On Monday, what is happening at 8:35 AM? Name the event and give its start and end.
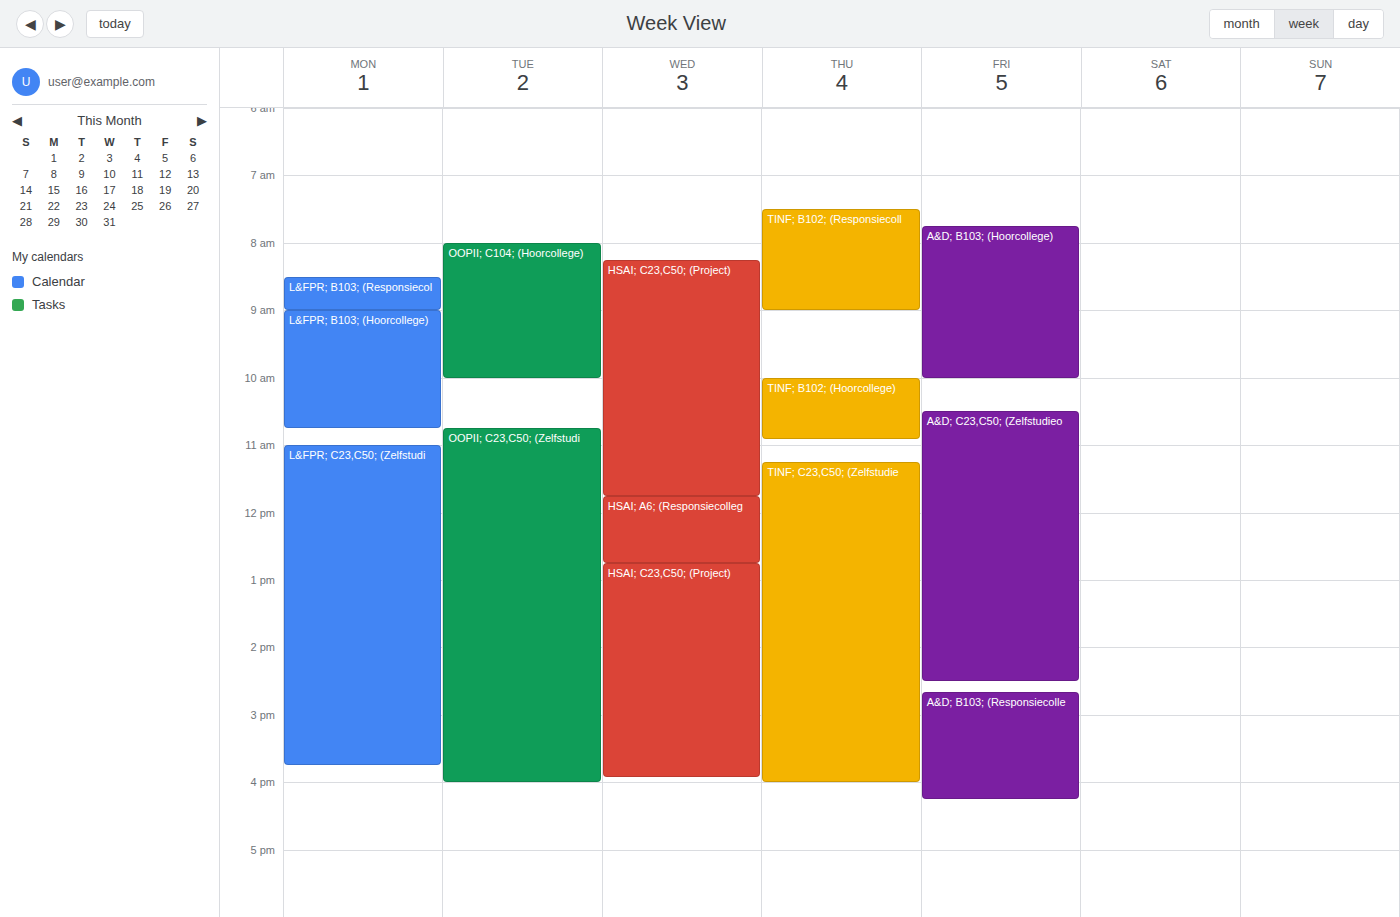
"L&FPR; B103; (Responsiecol", 8:30 AM to 9:00 AM